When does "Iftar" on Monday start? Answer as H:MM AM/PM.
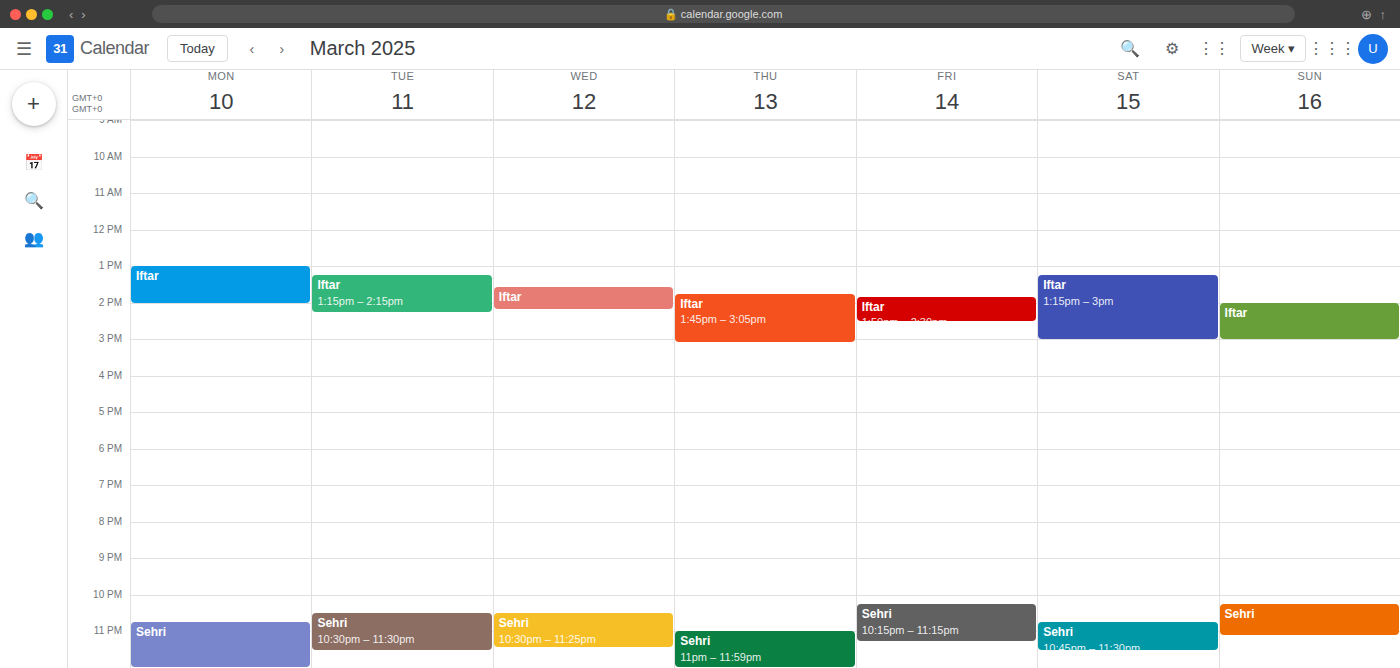
1:00 PM